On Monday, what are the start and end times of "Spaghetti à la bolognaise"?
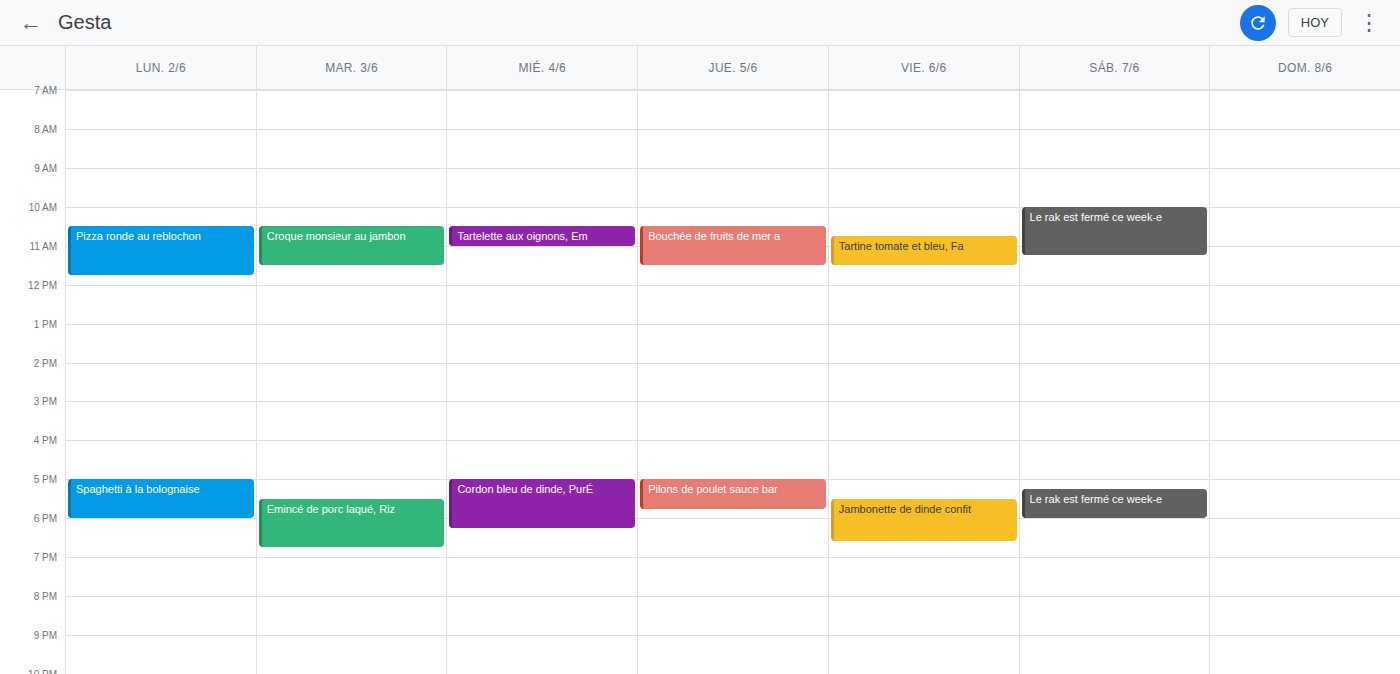
5:00 PM to 6:00 PM